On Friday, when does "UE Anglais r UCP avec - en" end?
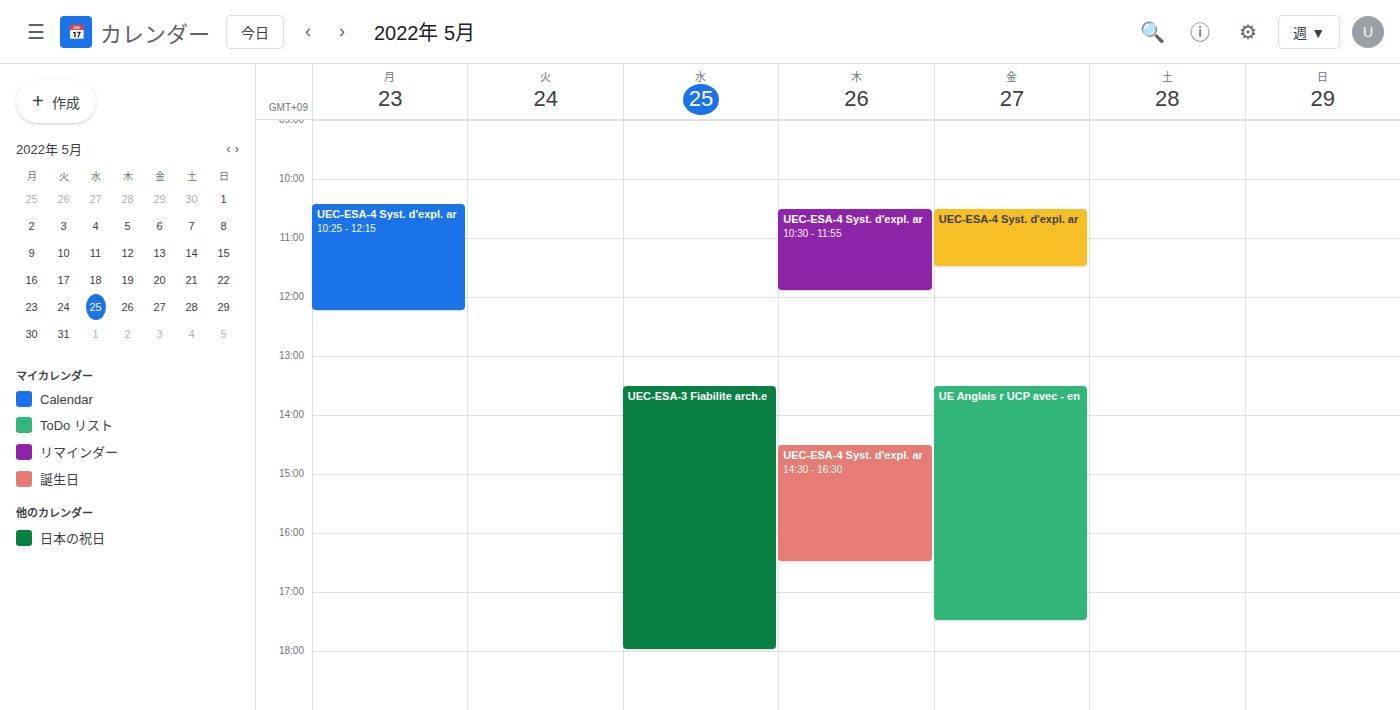
17:30